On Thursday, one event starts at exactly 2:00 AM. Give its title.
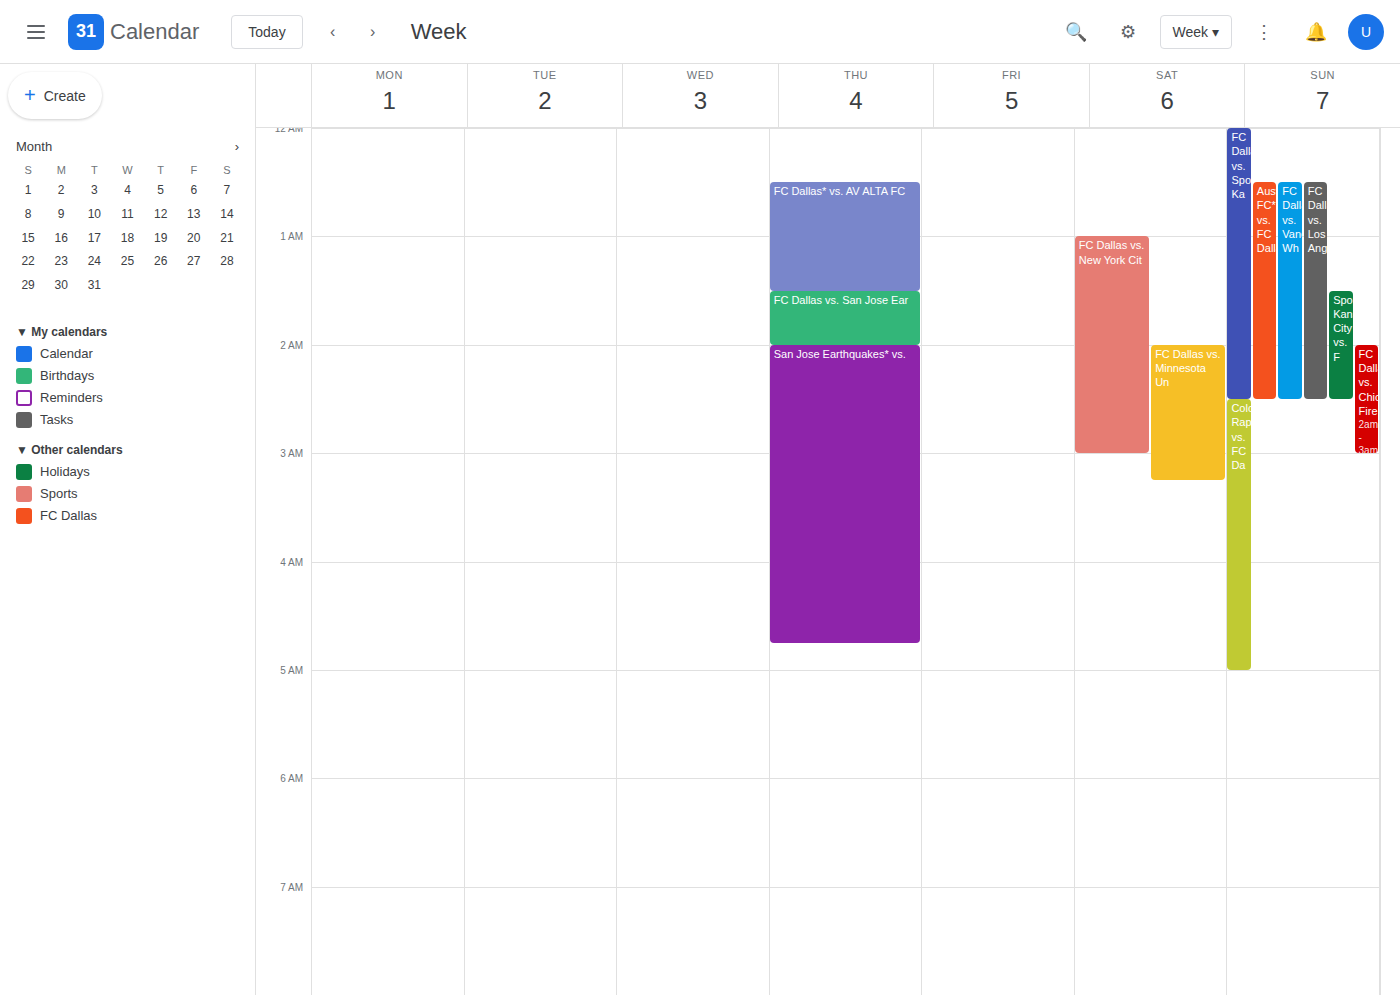
"San Jose Earthquakes* vs."